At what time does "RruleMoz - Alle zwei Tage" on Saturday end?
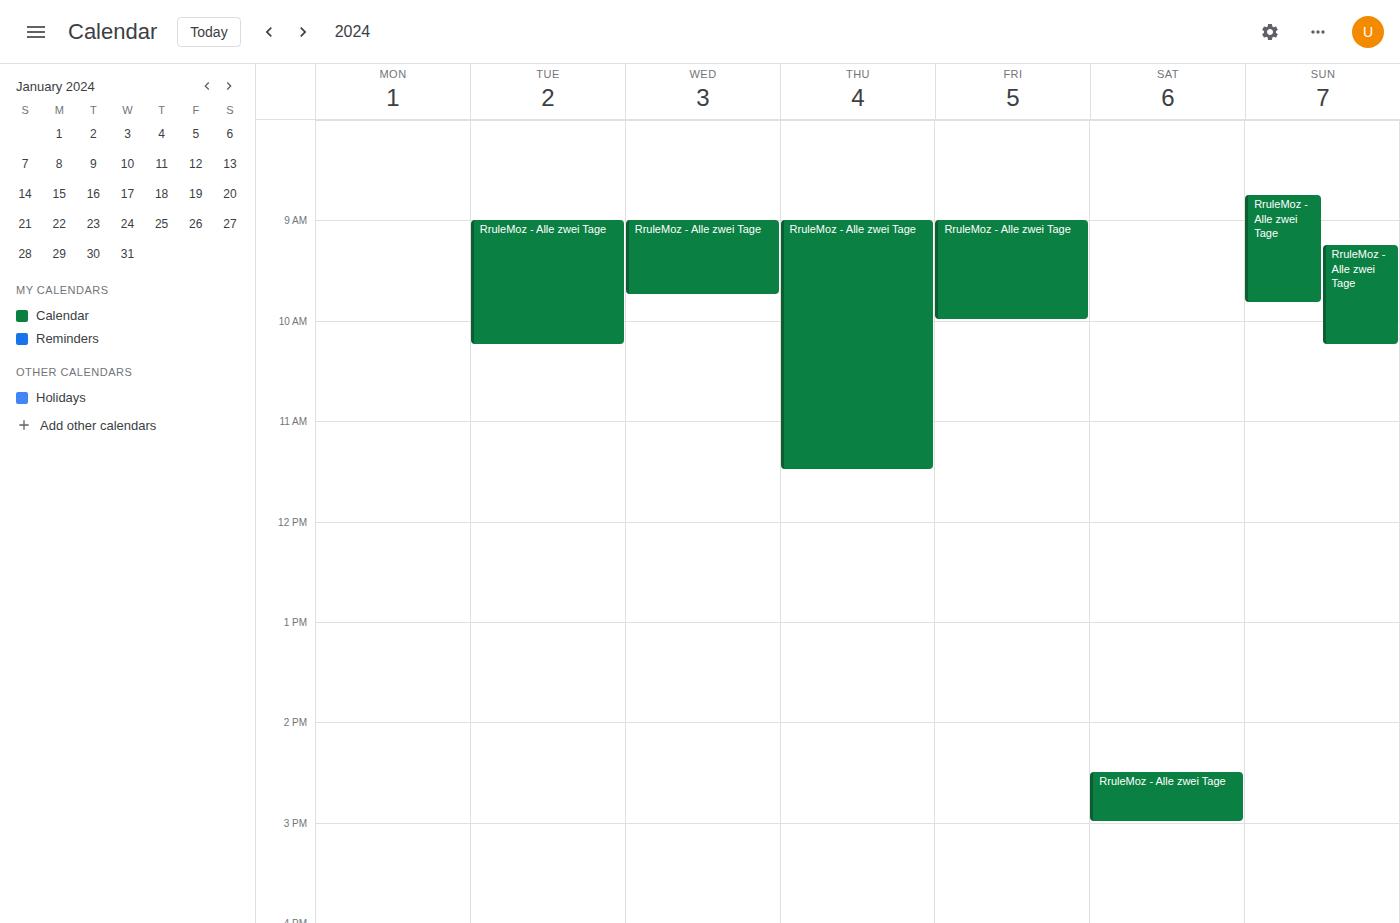
3:00 PM